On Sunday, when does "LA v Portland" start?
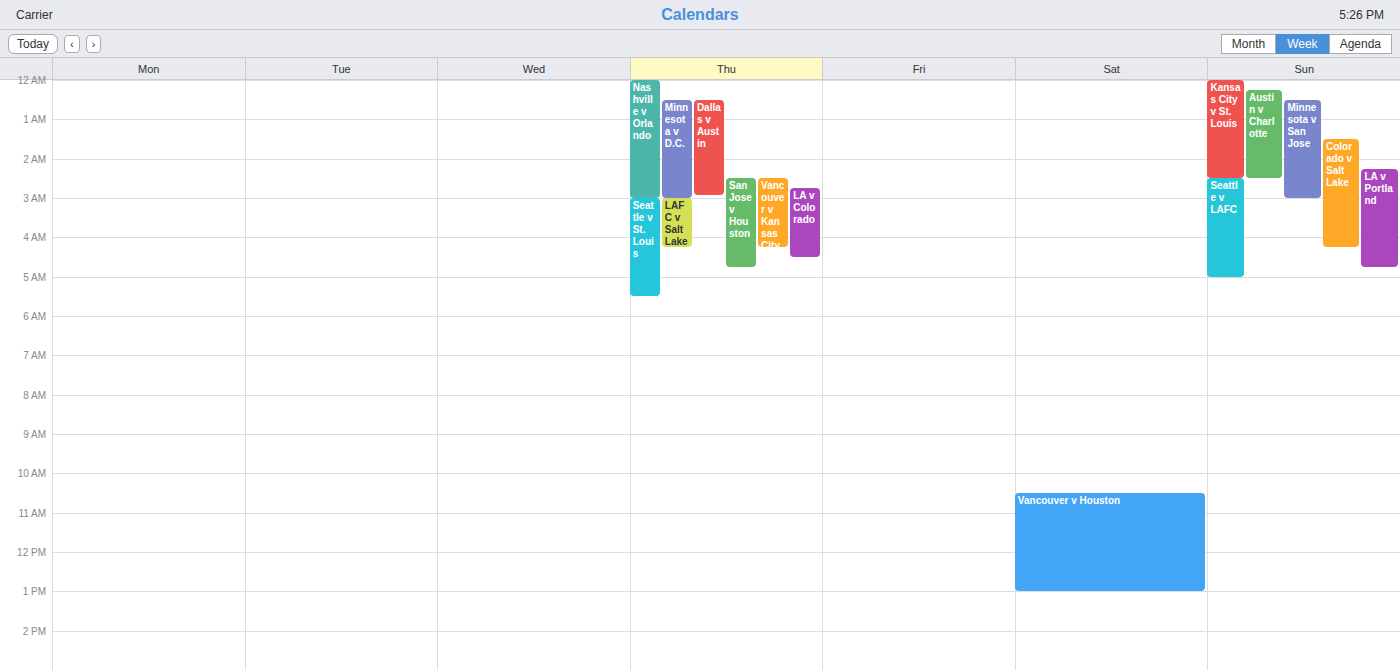
2:15 AM